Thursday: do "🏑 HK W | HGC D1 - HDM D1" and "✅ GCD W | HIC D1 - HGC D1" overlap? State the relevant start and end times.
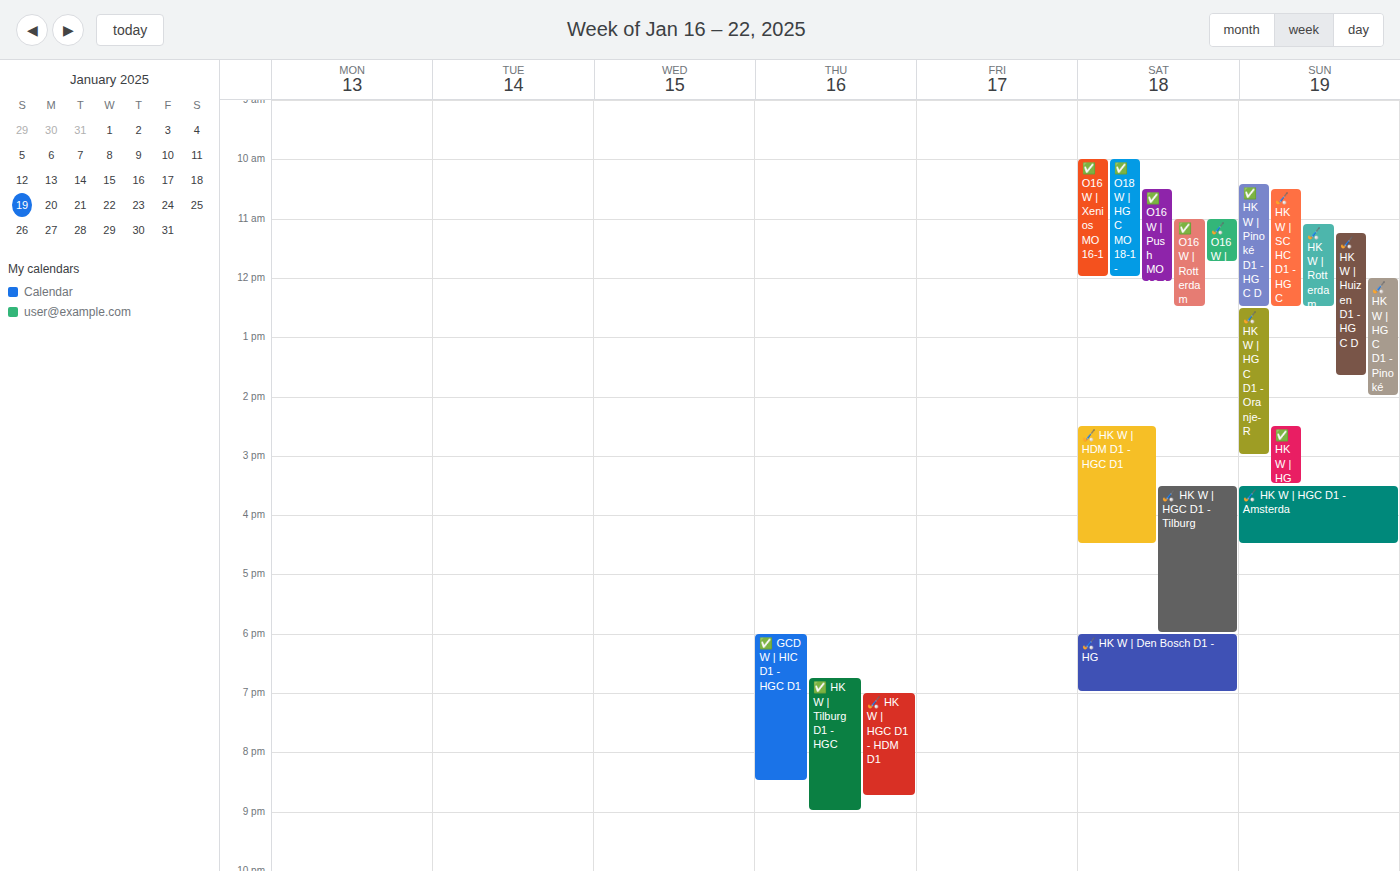
"🏑 HK W | HGC D1 - HDM D1" starts at 7:00 PM, before "✅ GCD W | HIC D1 - HGC D1" ends at 8:30 PM -- they overlap.